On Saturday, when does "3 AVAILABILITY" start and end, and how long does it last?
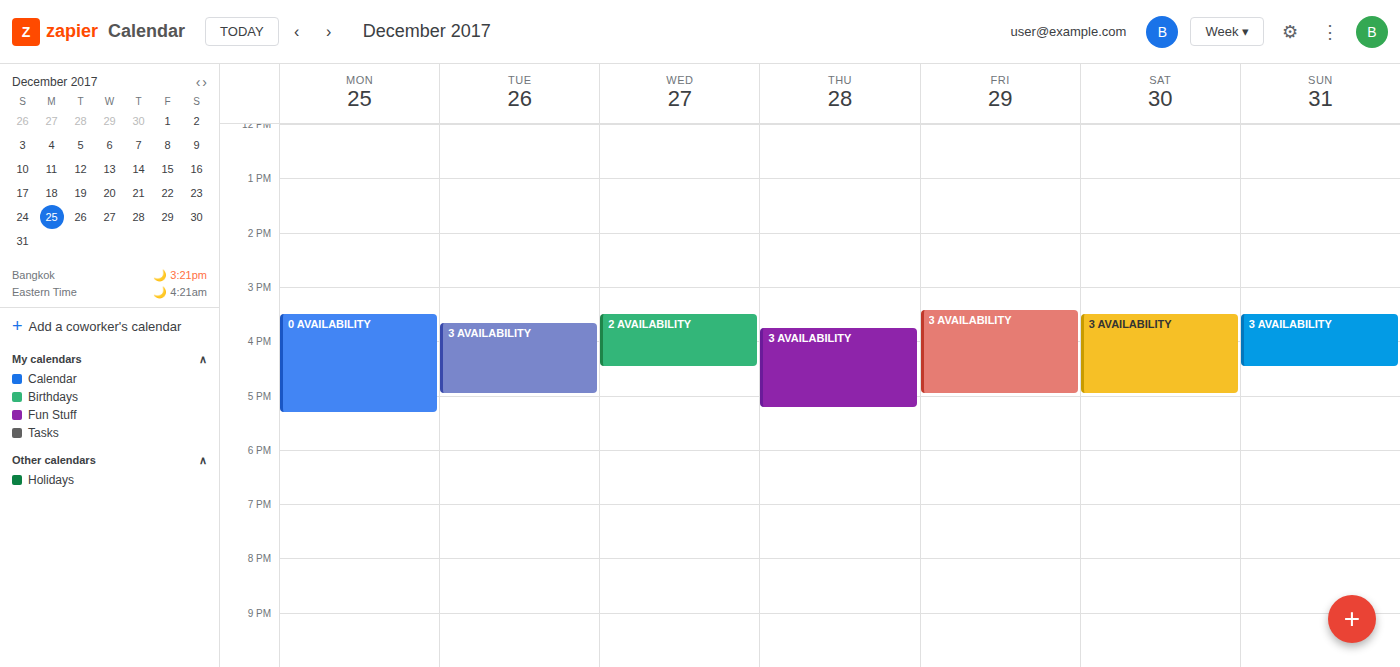
3:30 PM to 5:00 PM, 1 hour 30 minutes